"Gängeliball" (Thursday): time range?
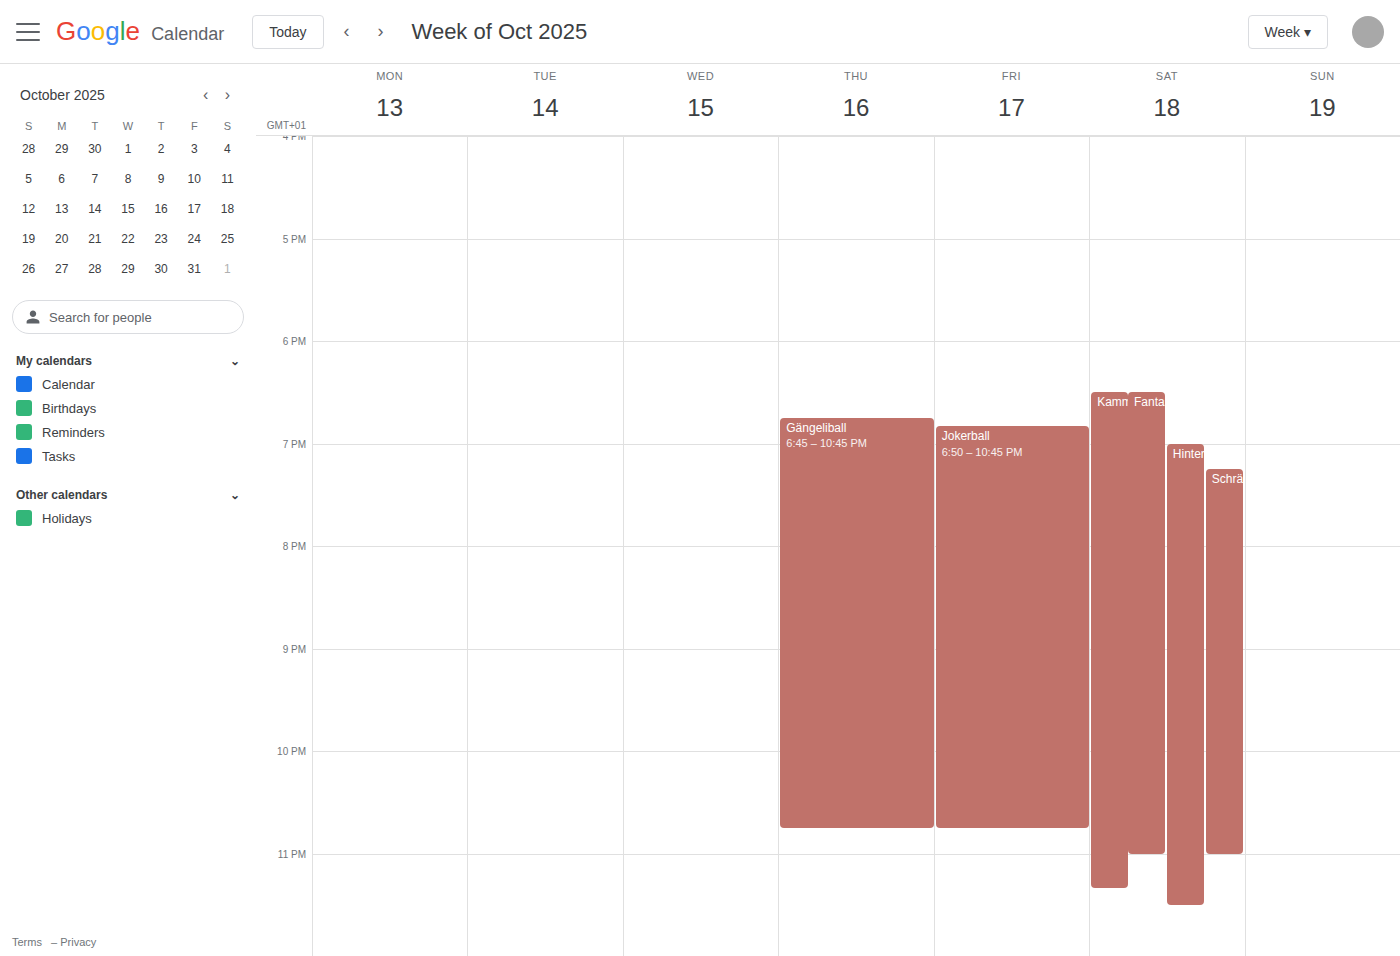
6:45 PM to 10:45 PM